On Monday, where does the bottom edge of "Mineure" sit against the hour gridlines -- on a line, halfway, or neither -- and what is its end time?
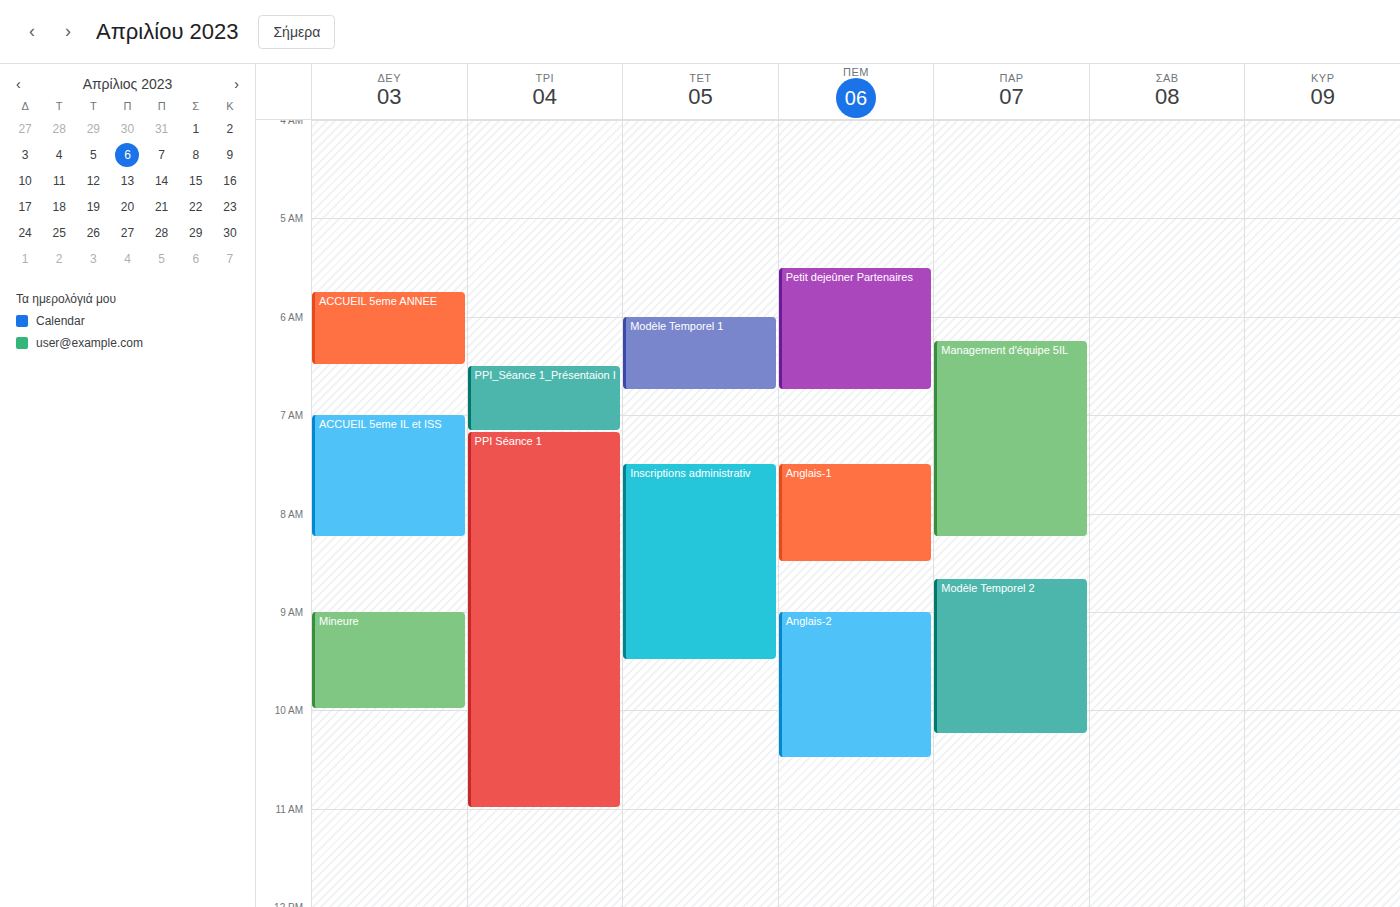
10:00 AM -- exactly on the 10 AM line.